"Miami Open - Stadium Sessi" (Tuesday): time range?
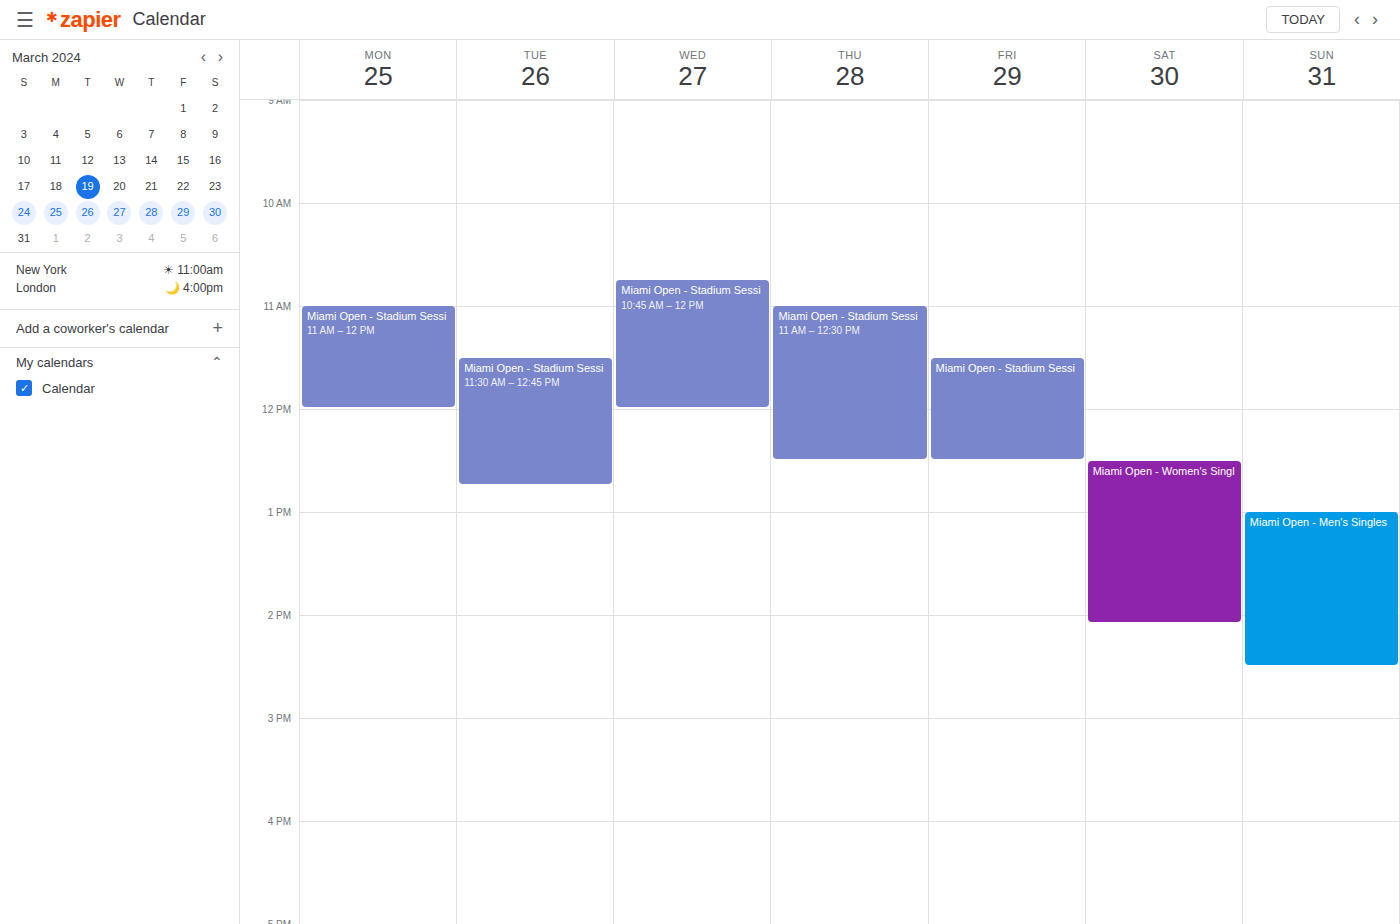
11:30 AM to 12:45 PM